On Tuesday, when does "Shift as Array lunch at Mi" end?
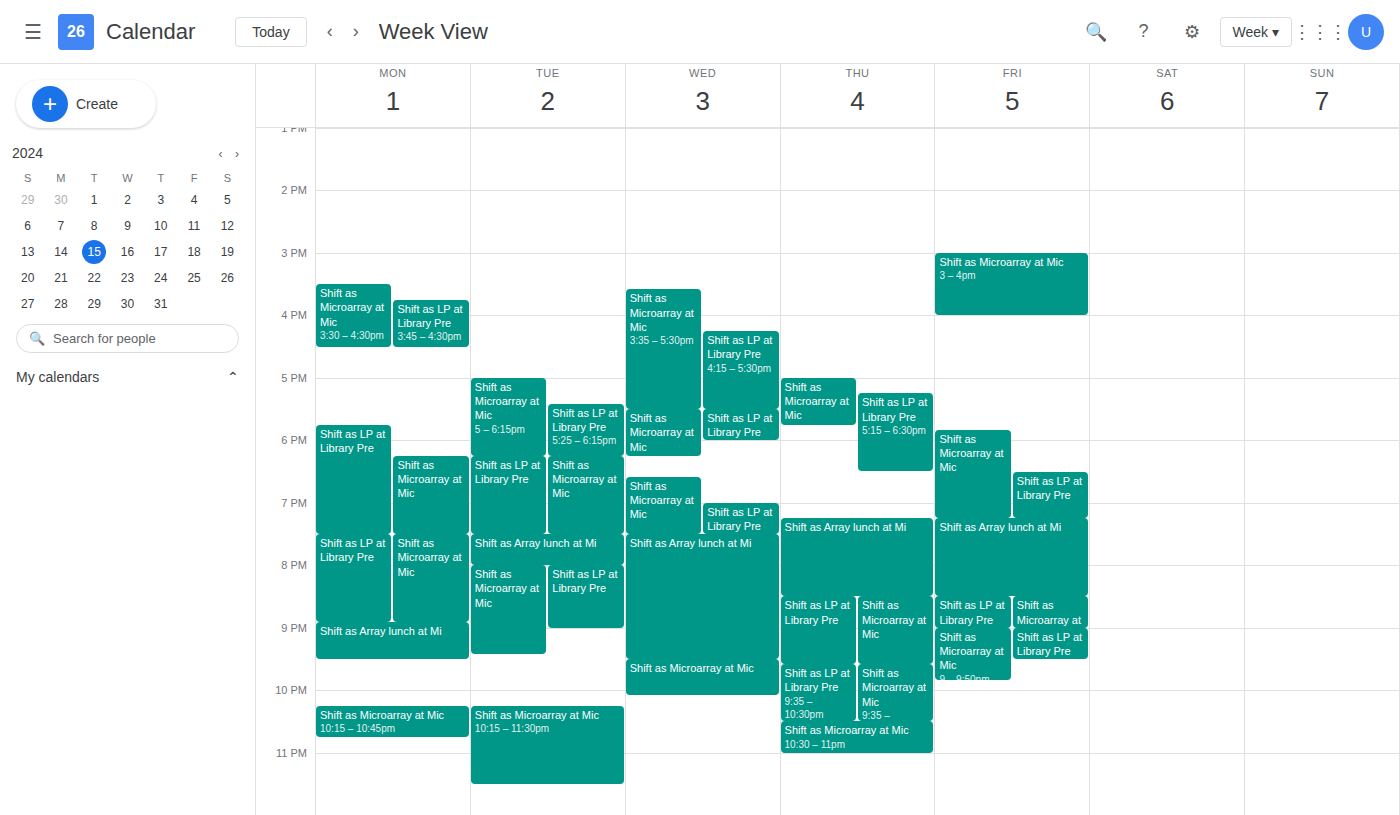
8:00 PM